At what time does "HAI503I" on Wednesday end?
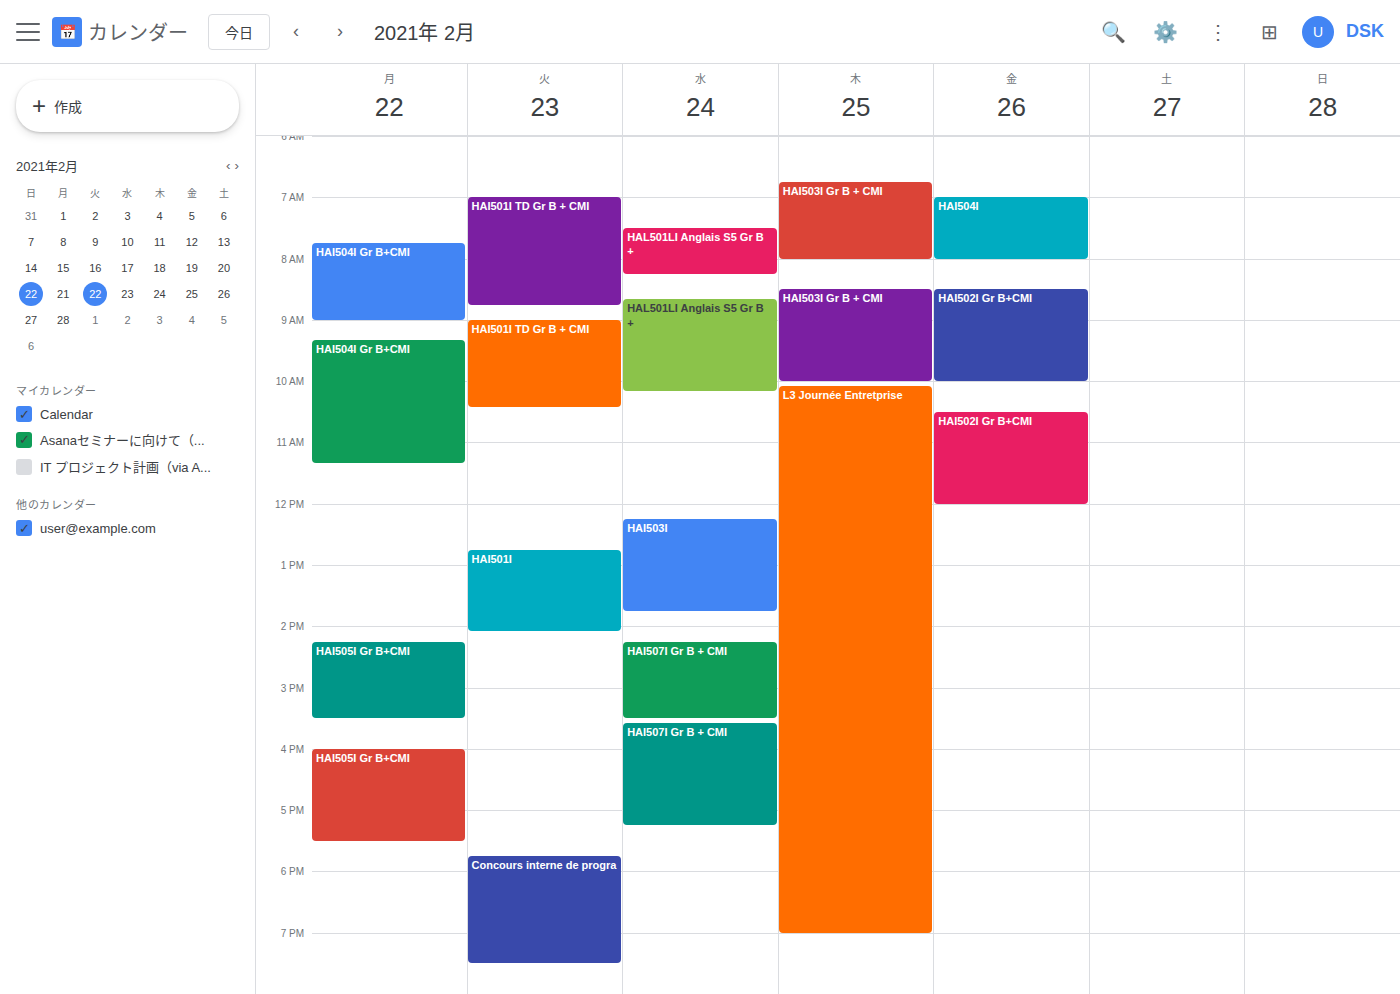
1:45 PM